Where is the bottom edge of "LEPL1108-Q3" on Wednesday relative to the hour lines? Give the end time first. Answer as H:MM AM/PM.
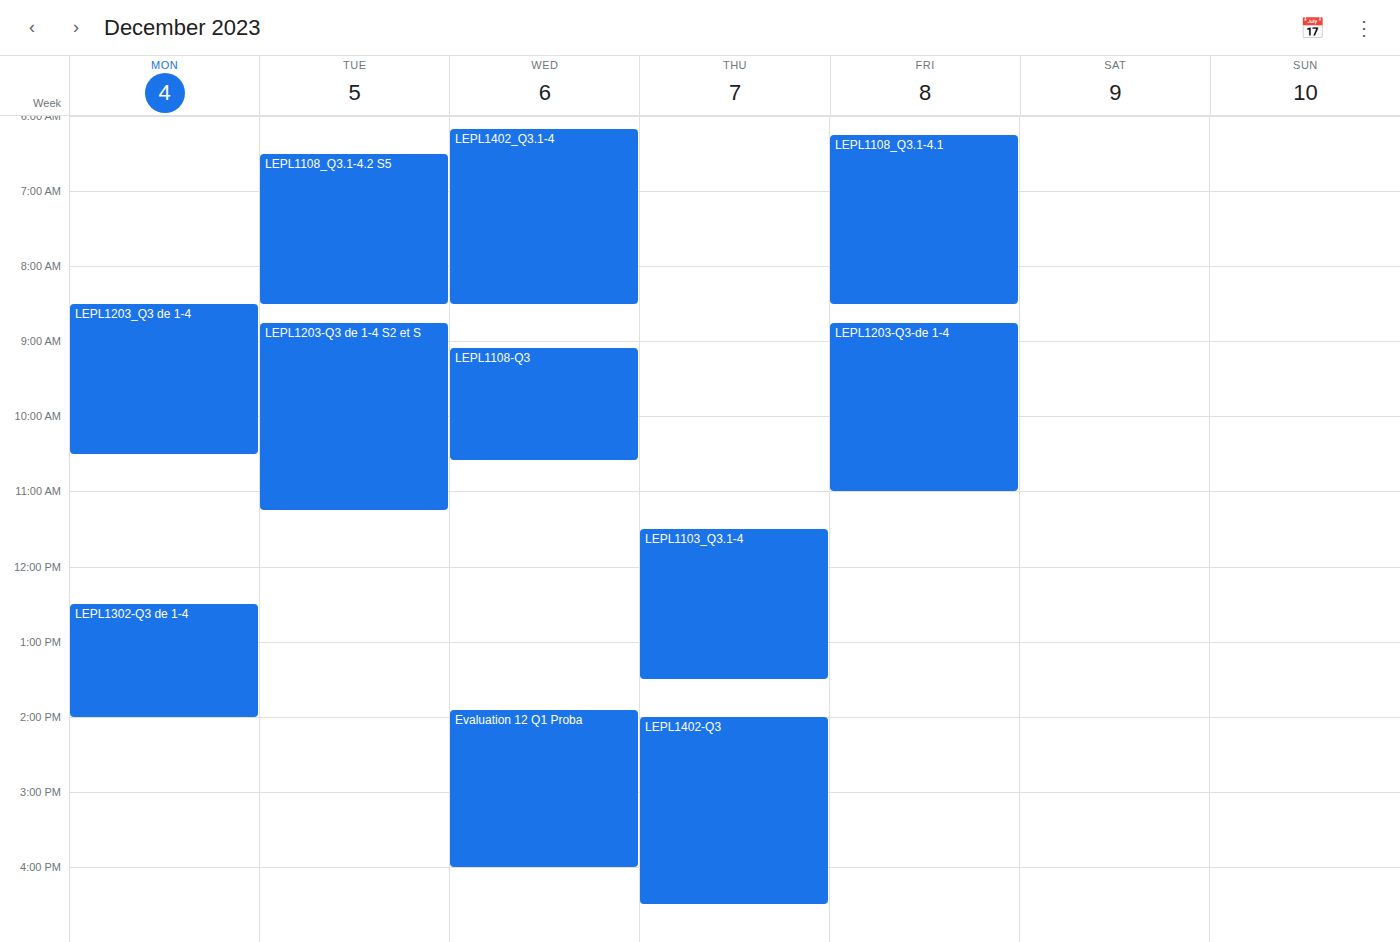
10:35 AM -- neither: 35 minutes below the 10 AM line and 25 minutes above the 11 AM line.